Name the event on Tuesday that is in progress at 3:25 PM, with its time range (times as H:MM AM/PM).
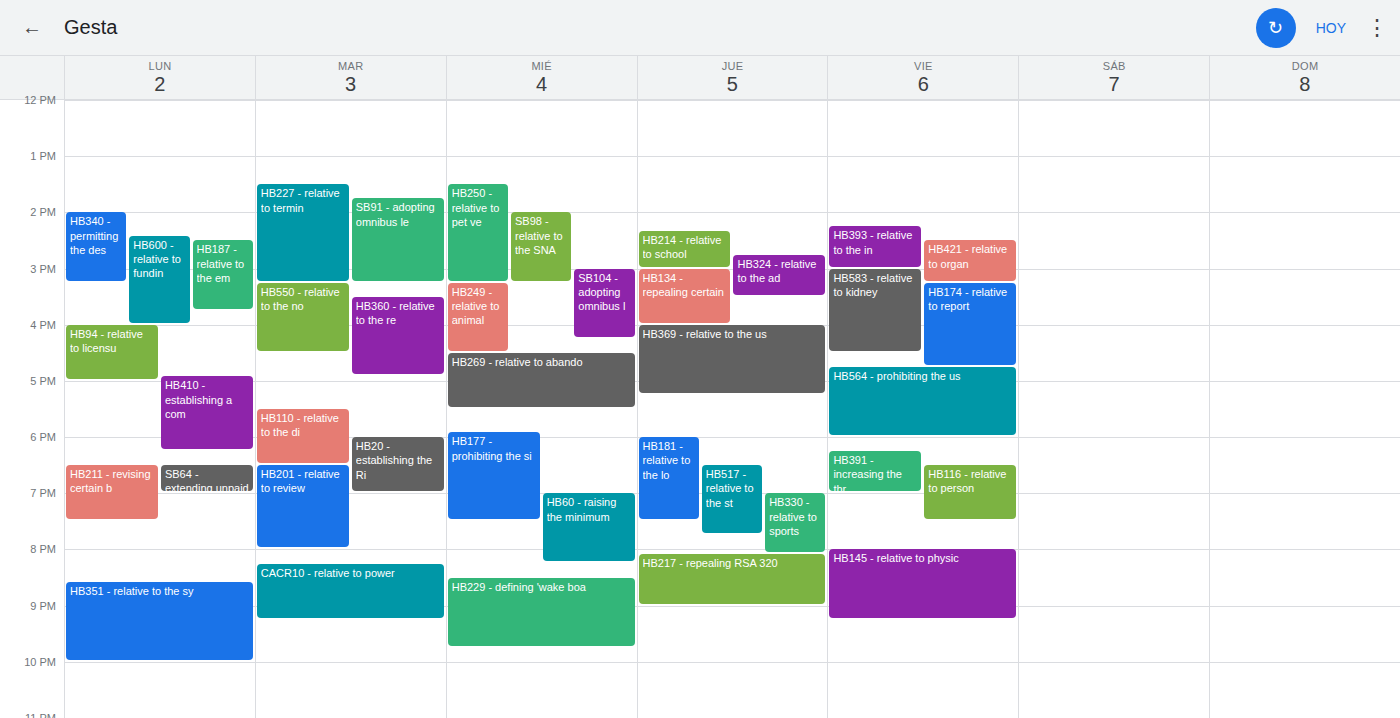
"HB550 - relative to the no", 3:15 PM to 4:30 PM